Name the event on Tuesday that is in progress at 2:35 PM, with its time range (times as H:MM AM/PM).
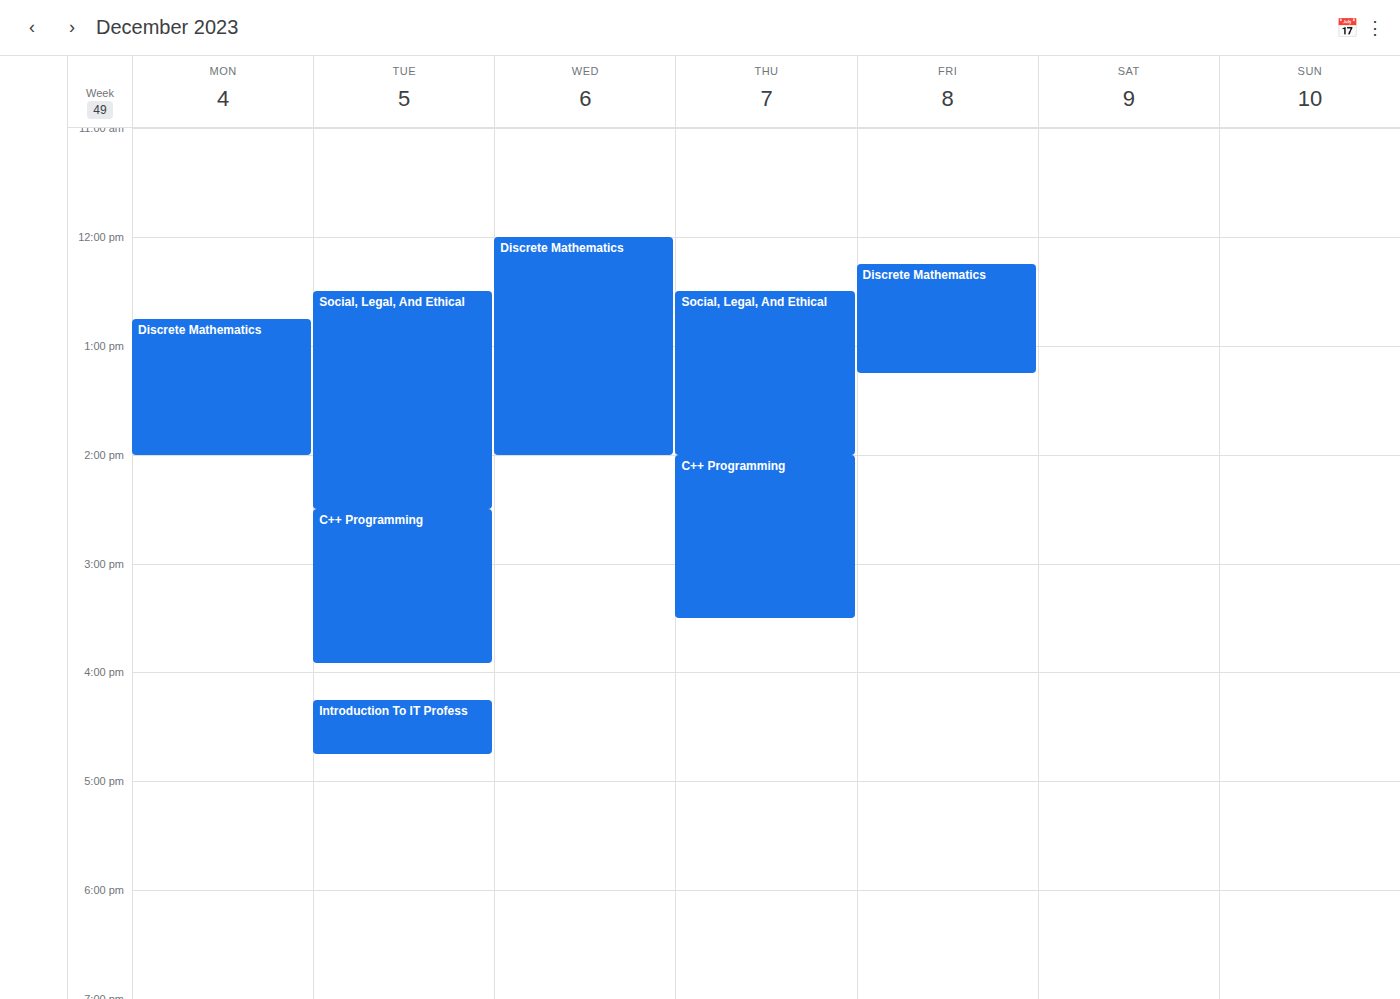
"C++ Programming", 2:30 PM to 3:55 PM